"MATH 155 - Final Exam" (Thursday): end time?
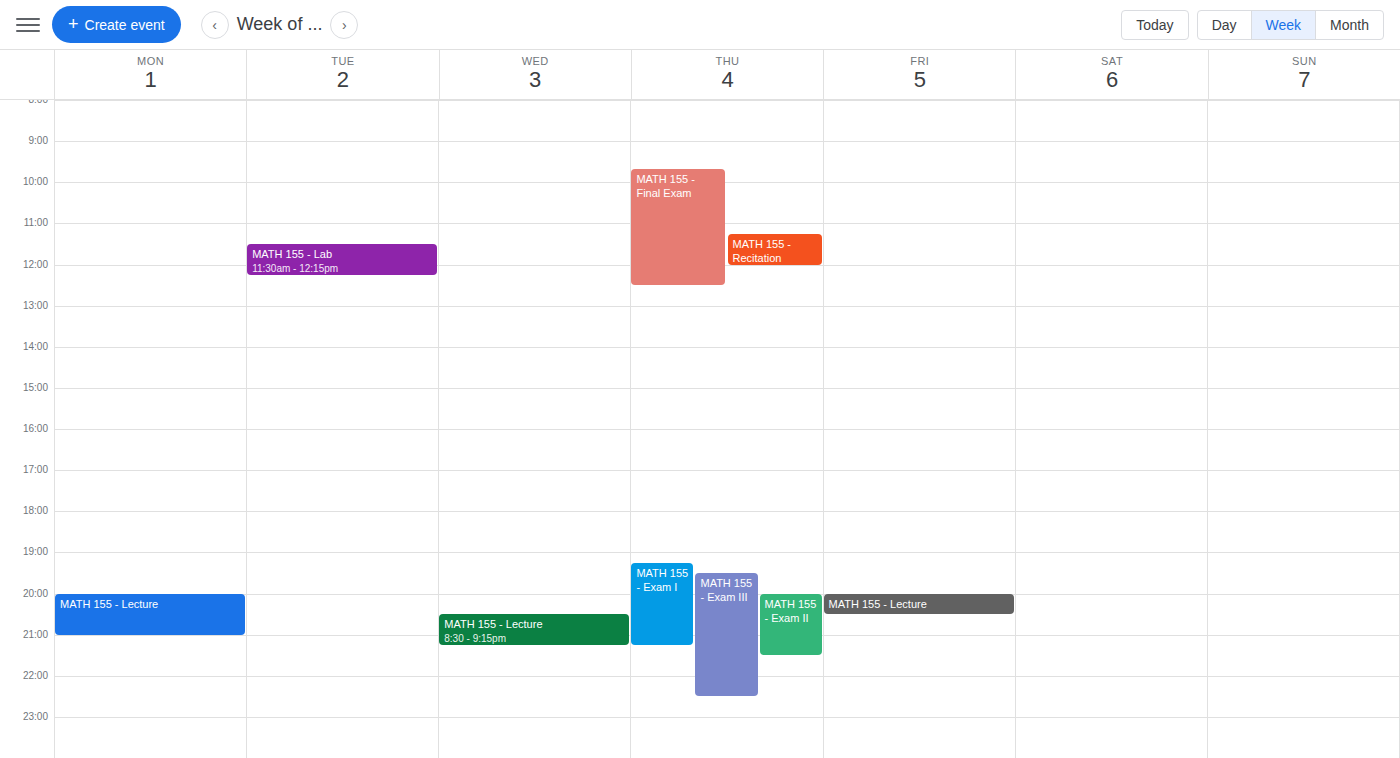
12:30